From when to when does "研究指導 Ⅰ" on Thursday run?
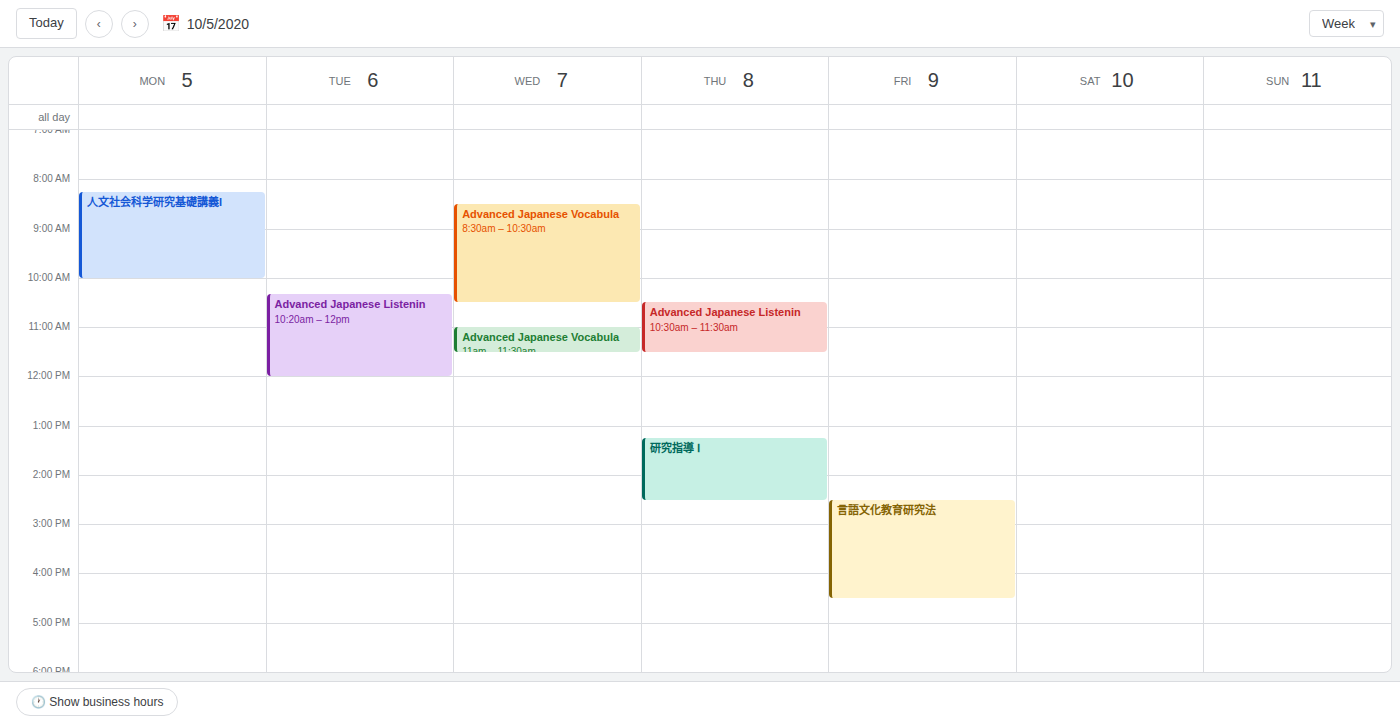
1:15 PM to 2:30 PM